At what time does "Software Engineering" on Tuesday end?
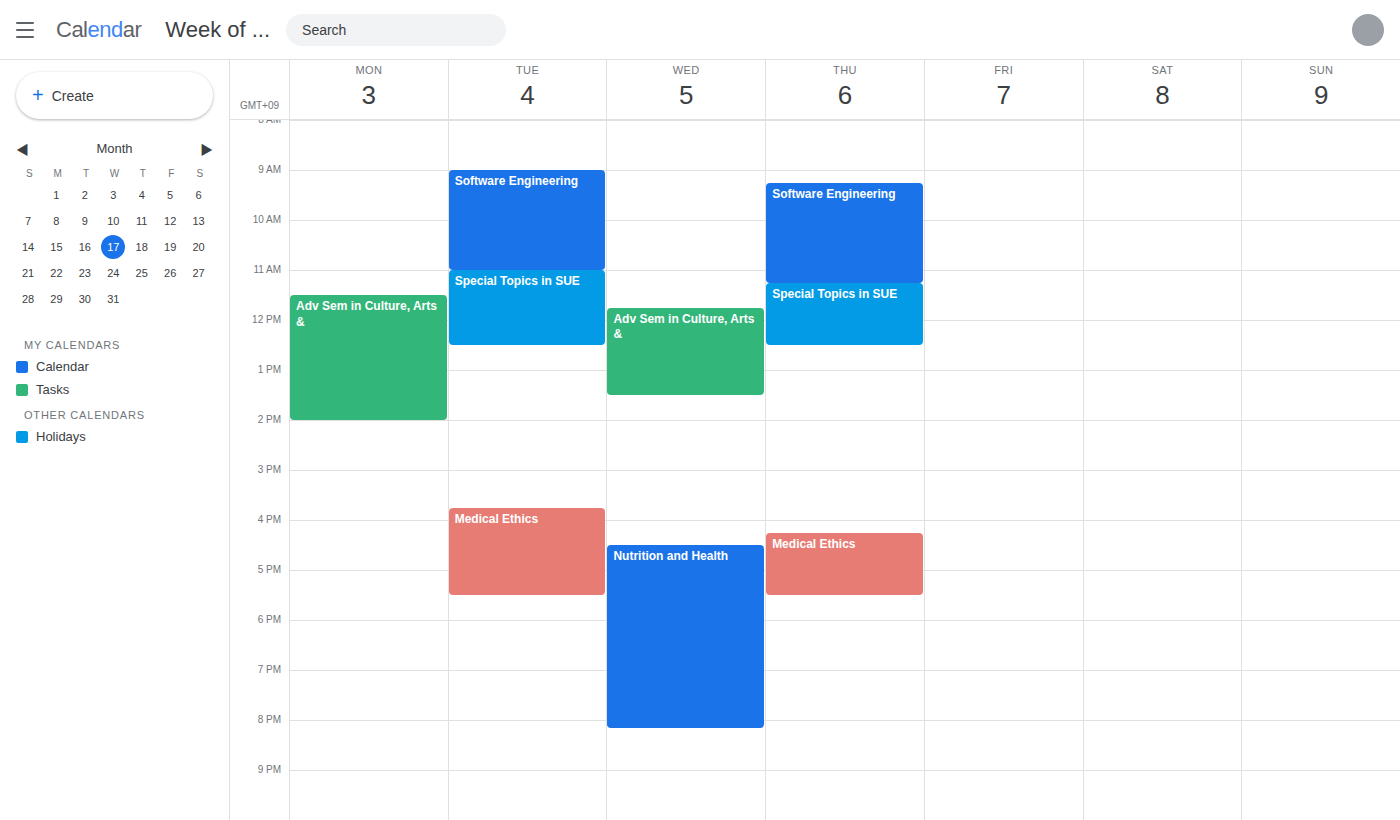
11:00 AM